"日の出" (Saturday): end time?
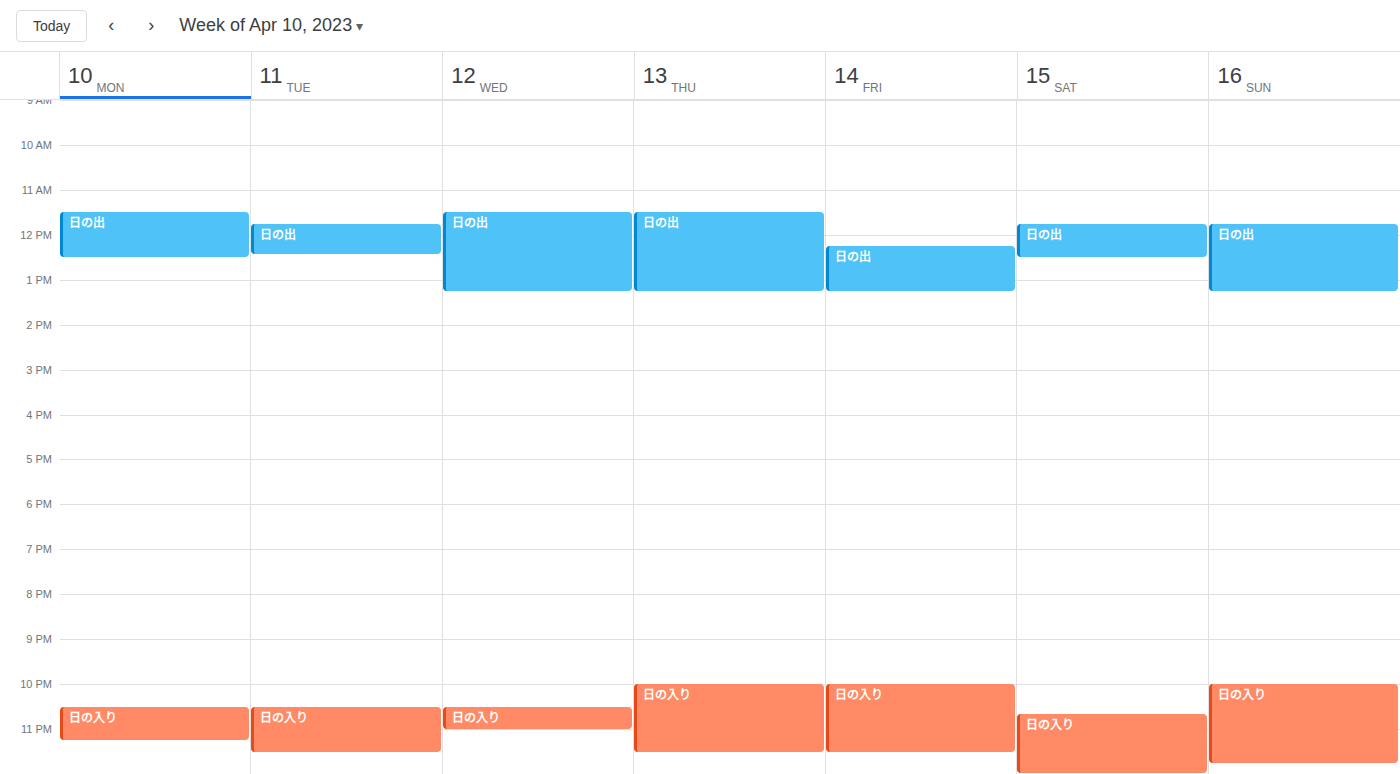
12:30 PM